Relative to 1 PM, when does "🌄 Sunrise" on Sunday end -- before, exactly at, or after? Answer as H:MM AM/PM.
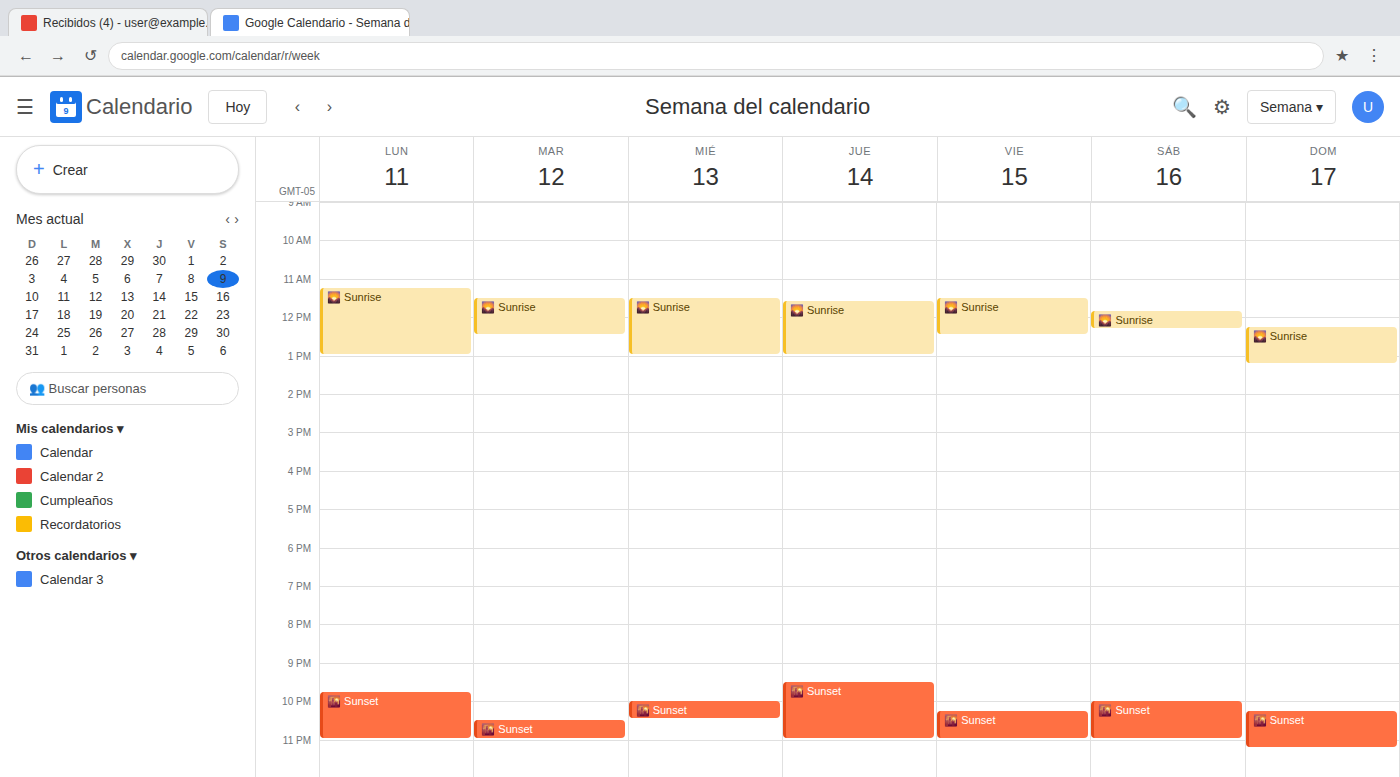
1:15 PM -- after 1 PM, 15 minutes below the 1 PM line.